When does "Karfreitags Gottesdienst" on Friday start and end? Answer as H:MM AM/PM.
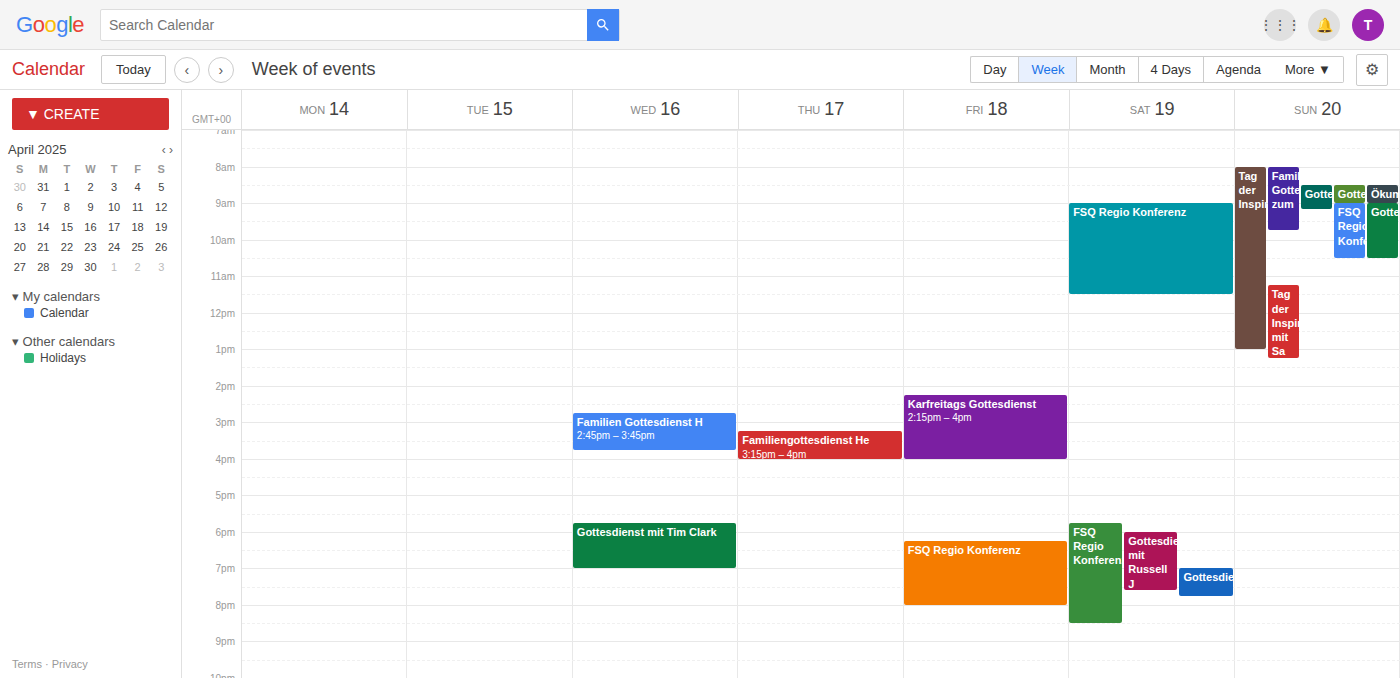
2:15 PM to 4:00 PM